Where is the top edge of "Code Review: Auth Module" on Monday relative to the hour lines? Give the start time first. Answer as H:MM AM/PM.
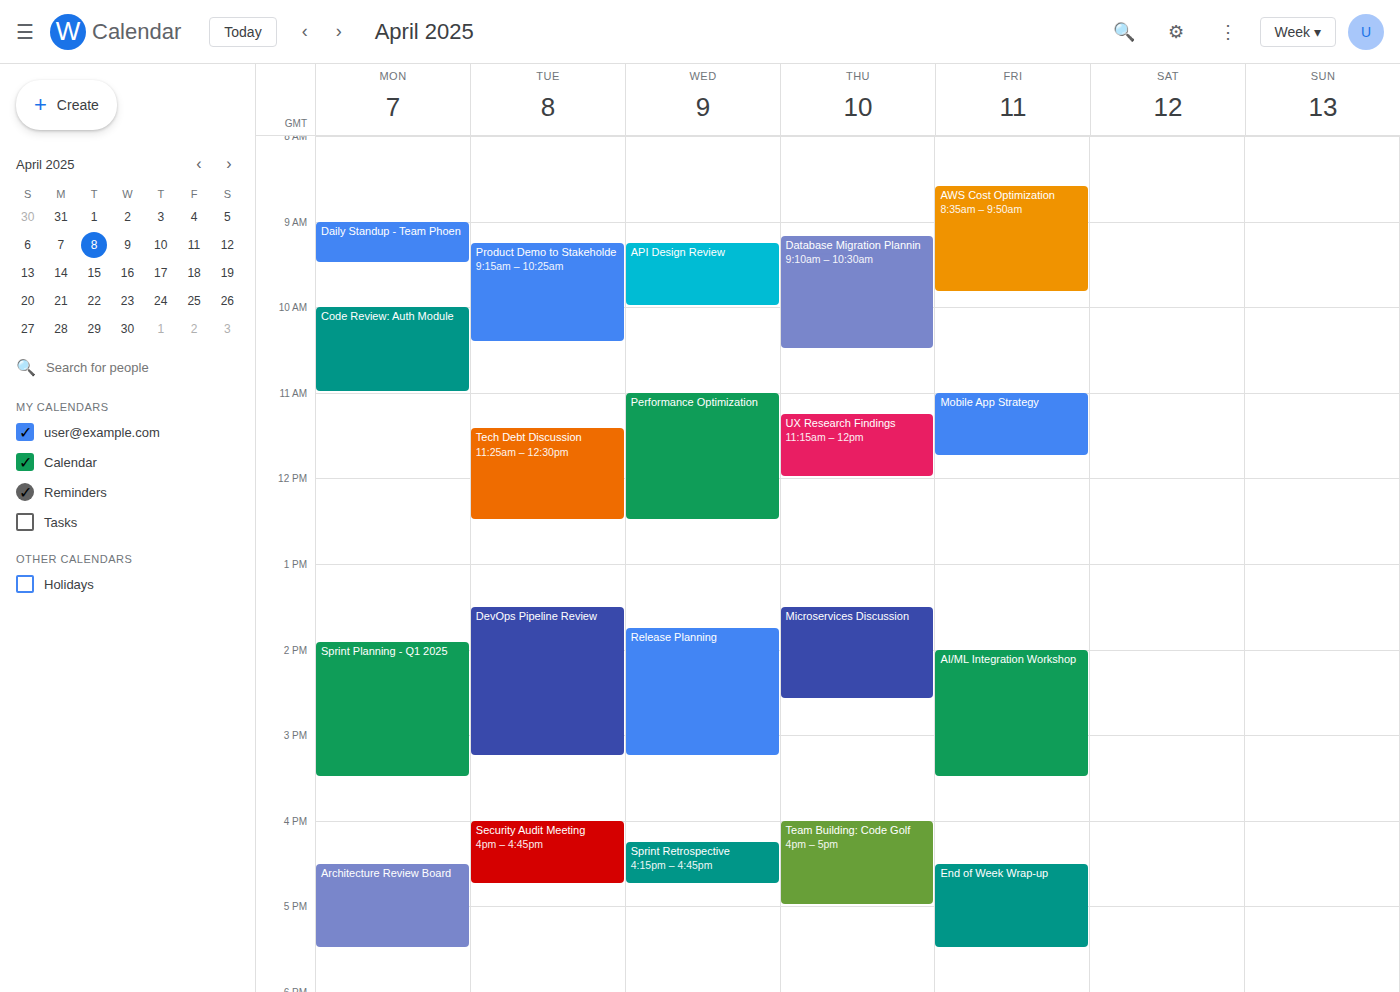
10:00 AM -- exactly on the 10 AM line.